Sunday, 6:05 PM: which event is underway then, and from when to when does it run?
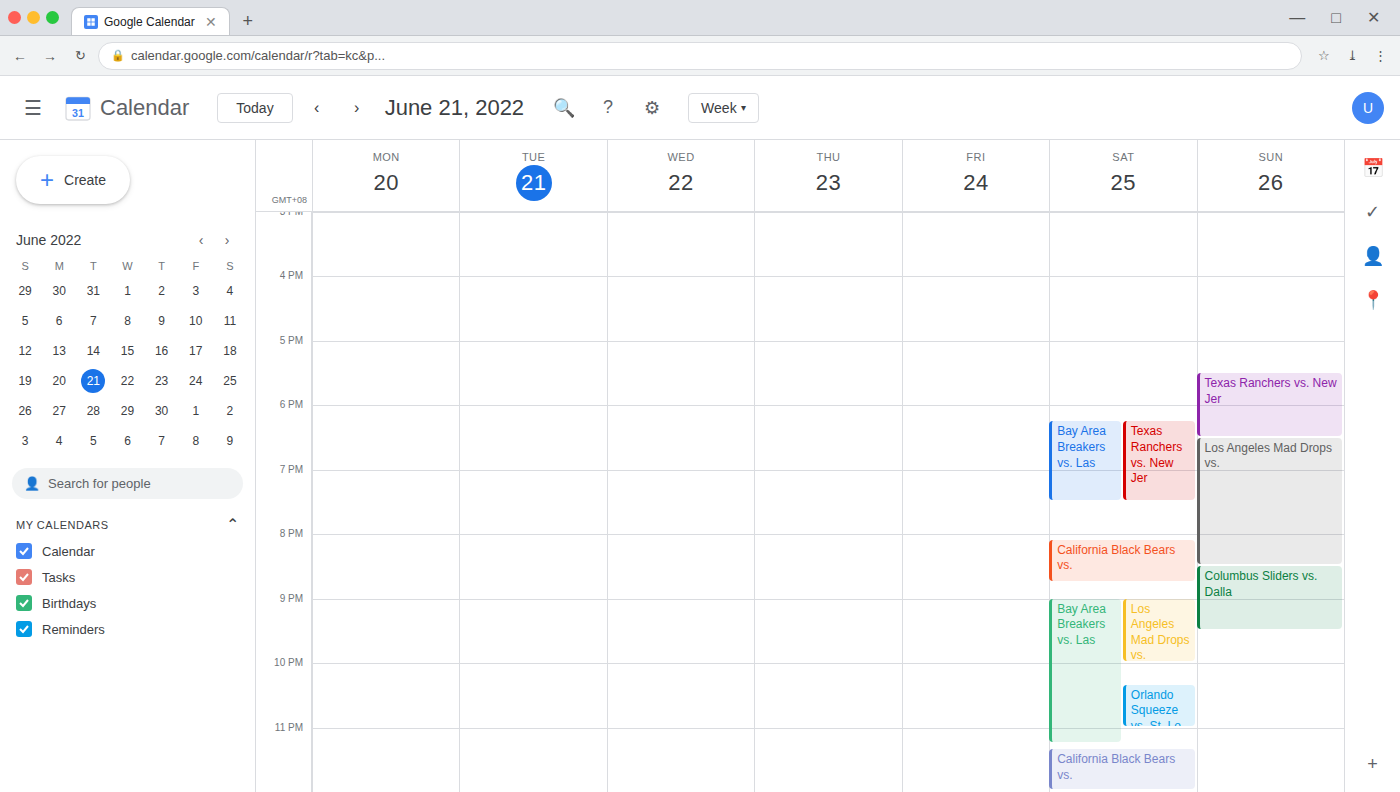
"Texas Ranchers vs. New Jer", 5:30 PM to 6:30 PM